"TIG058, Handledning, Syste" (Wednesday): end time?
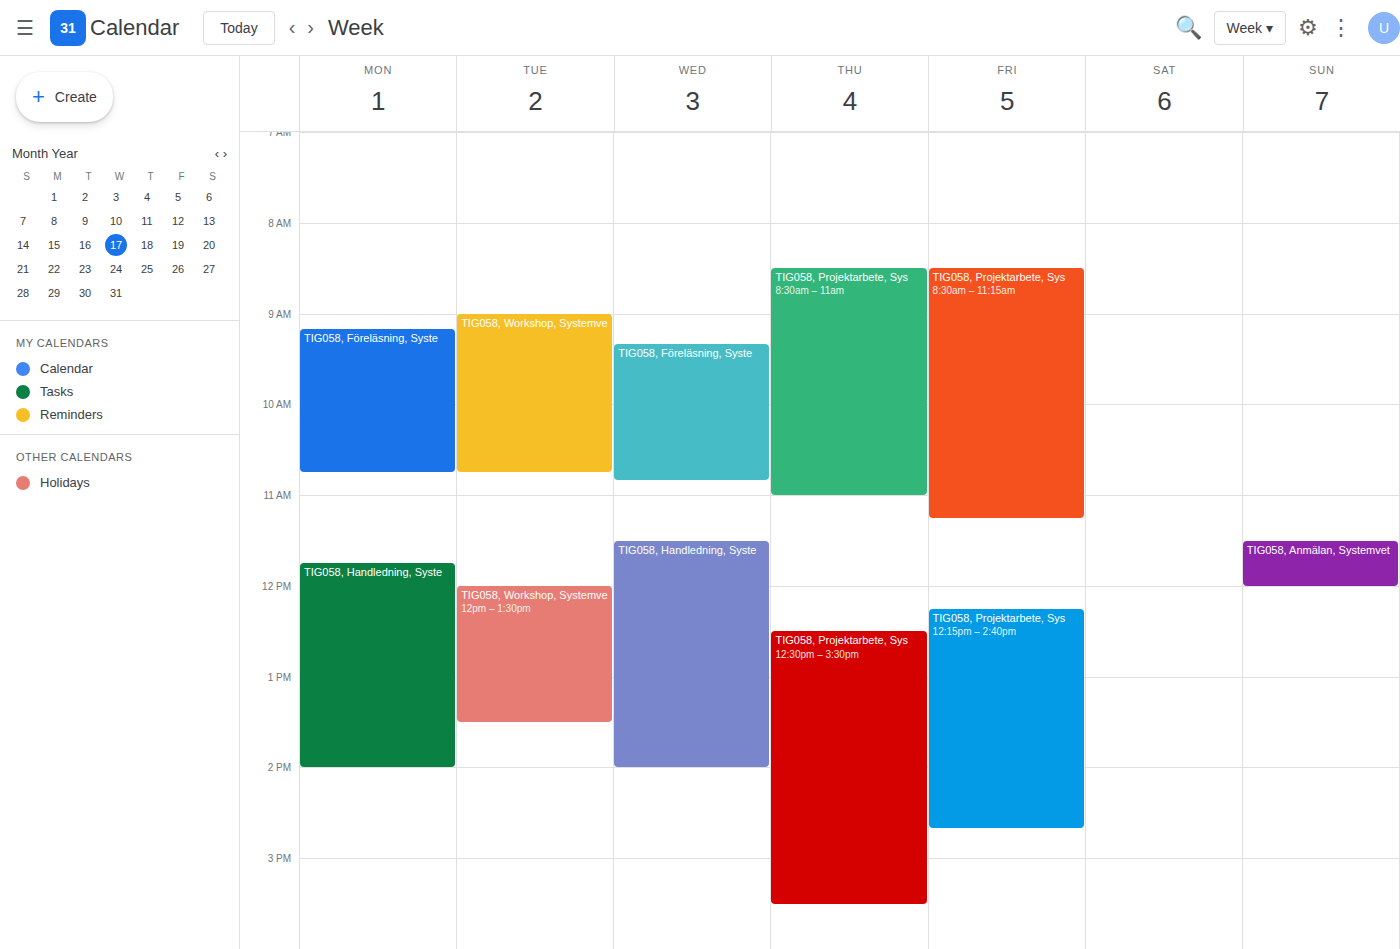
2:00 PM